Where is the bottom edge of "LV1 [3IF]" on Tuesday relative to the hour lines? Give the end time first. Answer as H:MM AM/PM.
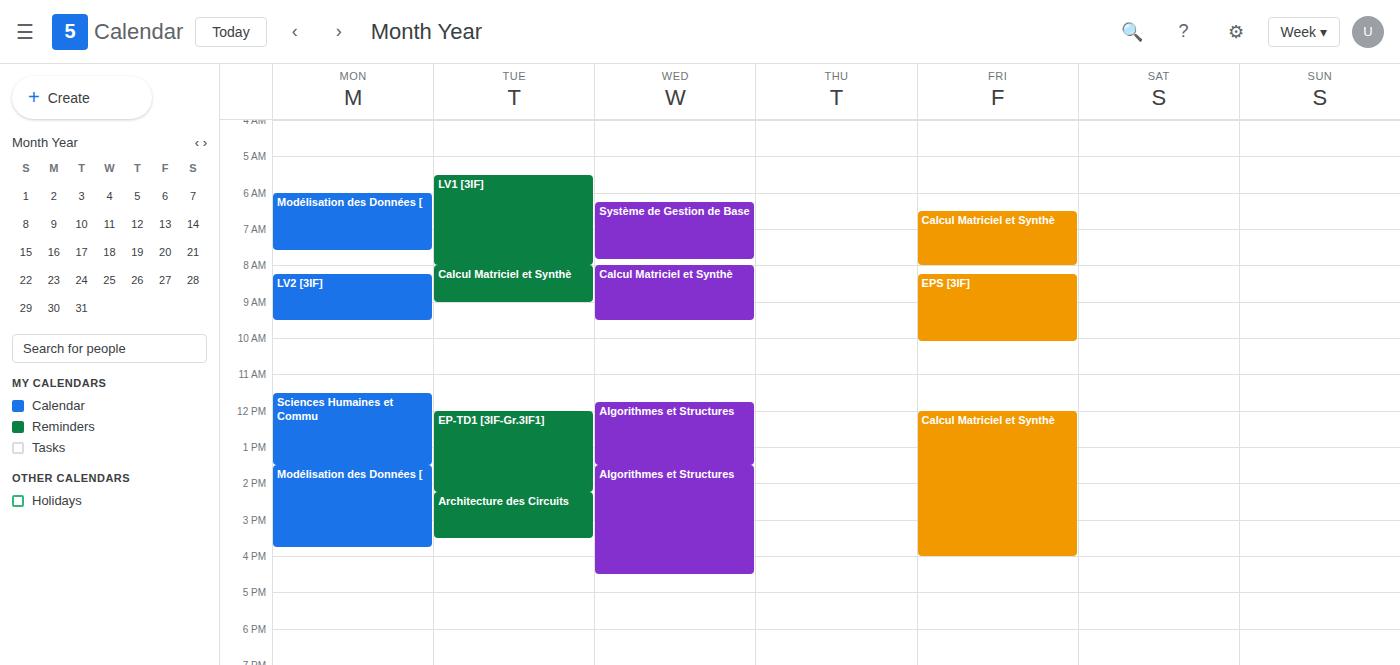
8:00 AM -- exactly on the 8 AM line.